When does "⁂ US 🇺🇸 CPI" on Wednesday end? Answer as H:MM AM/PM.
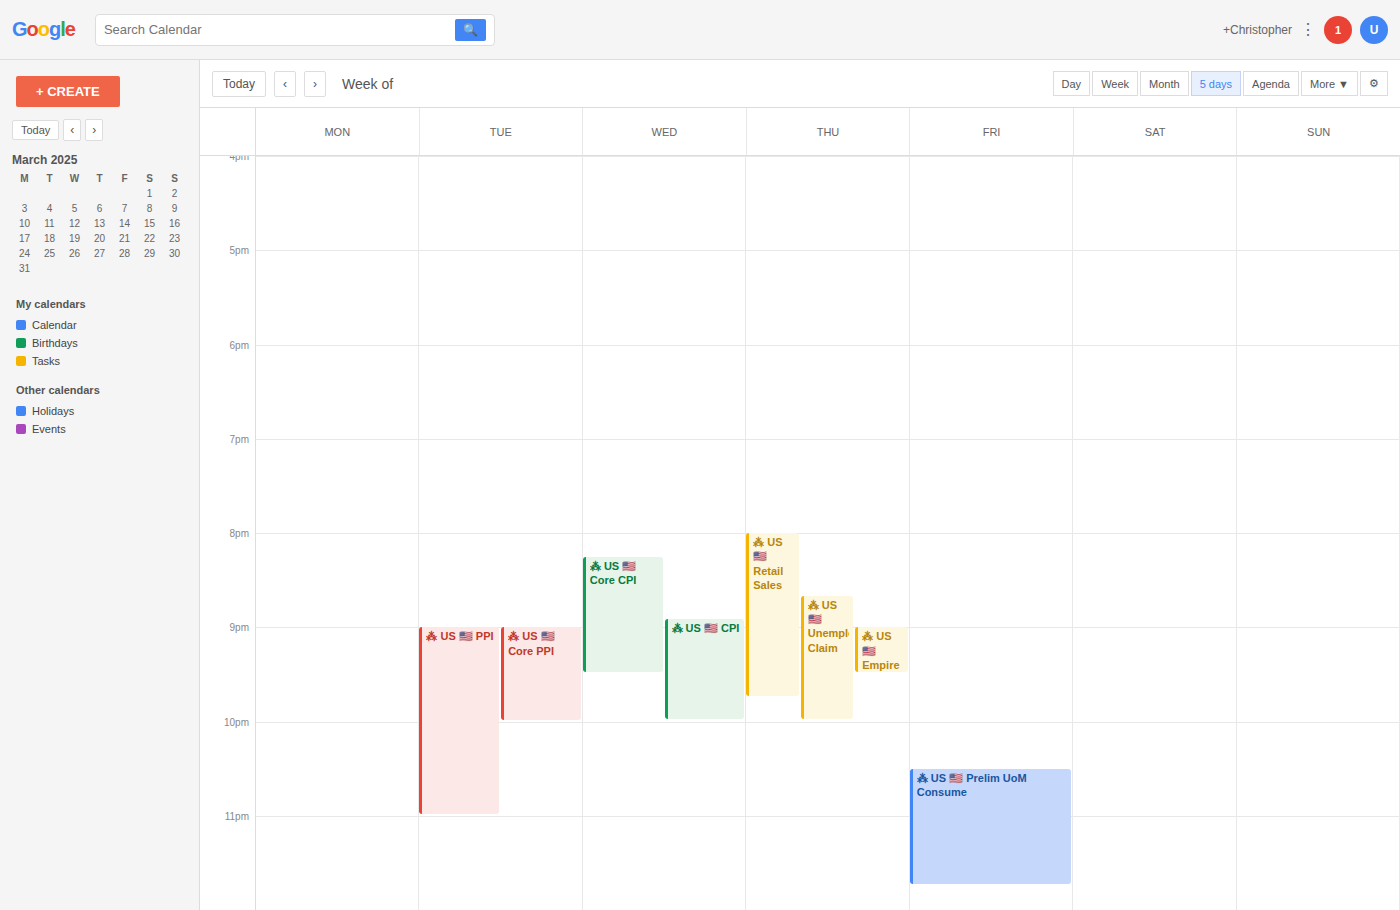
10:00 PM